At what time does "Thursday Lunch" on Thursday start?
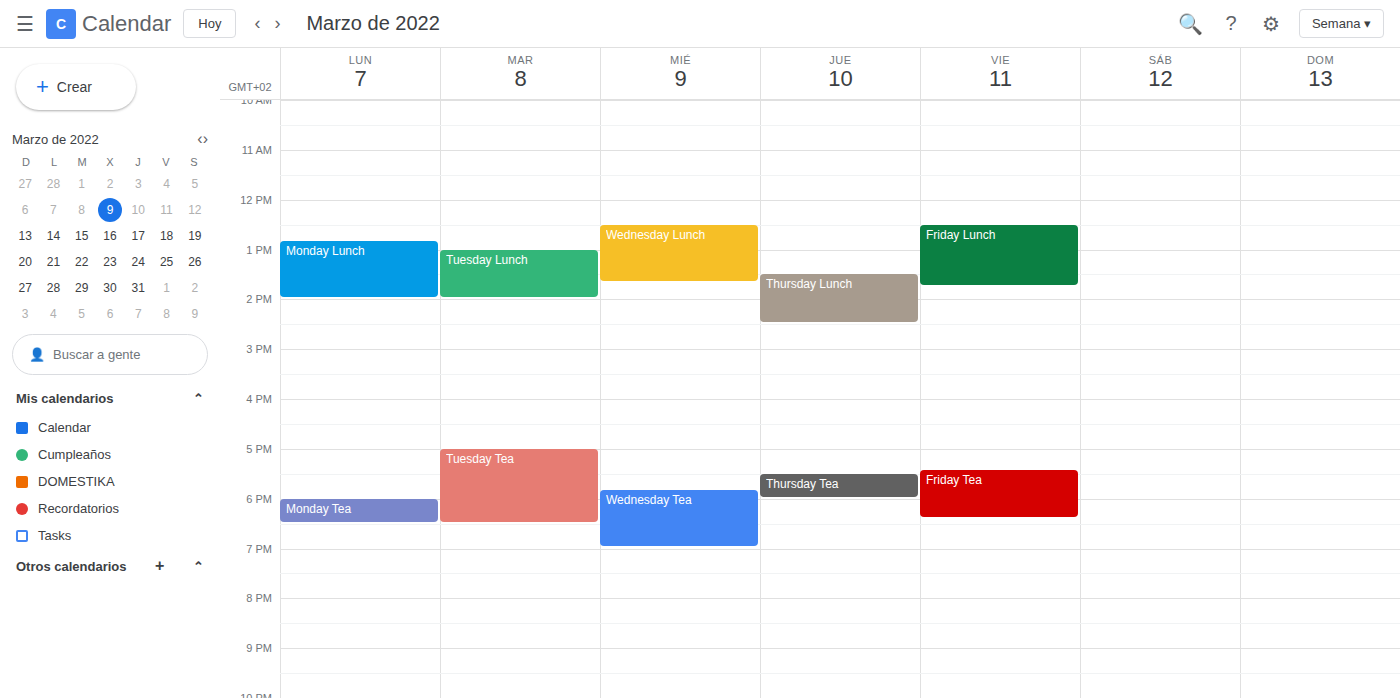
1:30 PM